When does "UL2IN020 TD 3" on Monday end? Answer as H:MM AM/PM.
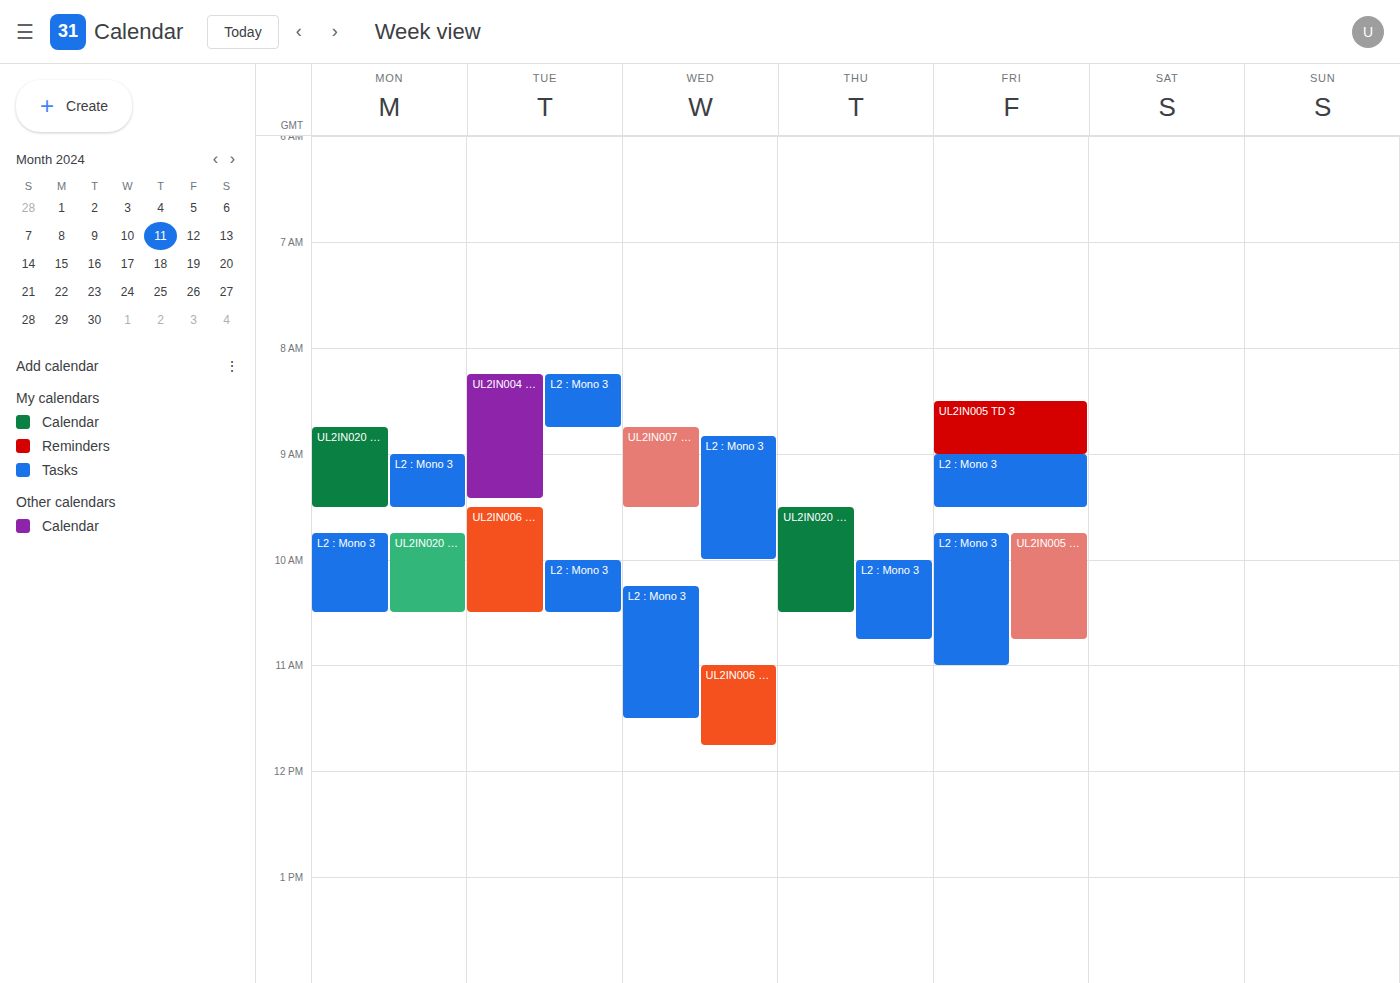
9:30 AM